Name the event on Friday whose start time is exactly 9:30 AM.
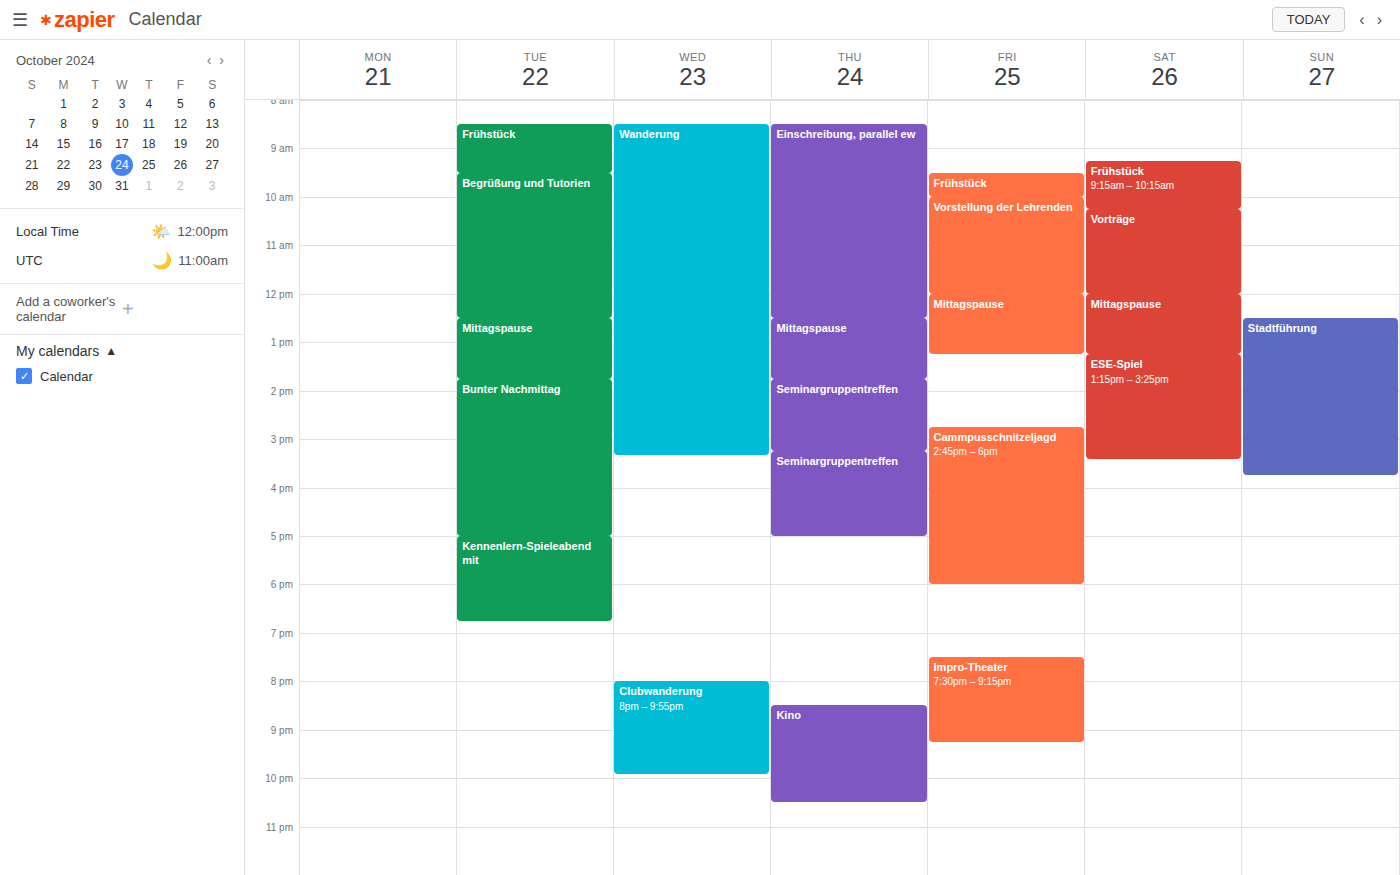
"Frühstück"